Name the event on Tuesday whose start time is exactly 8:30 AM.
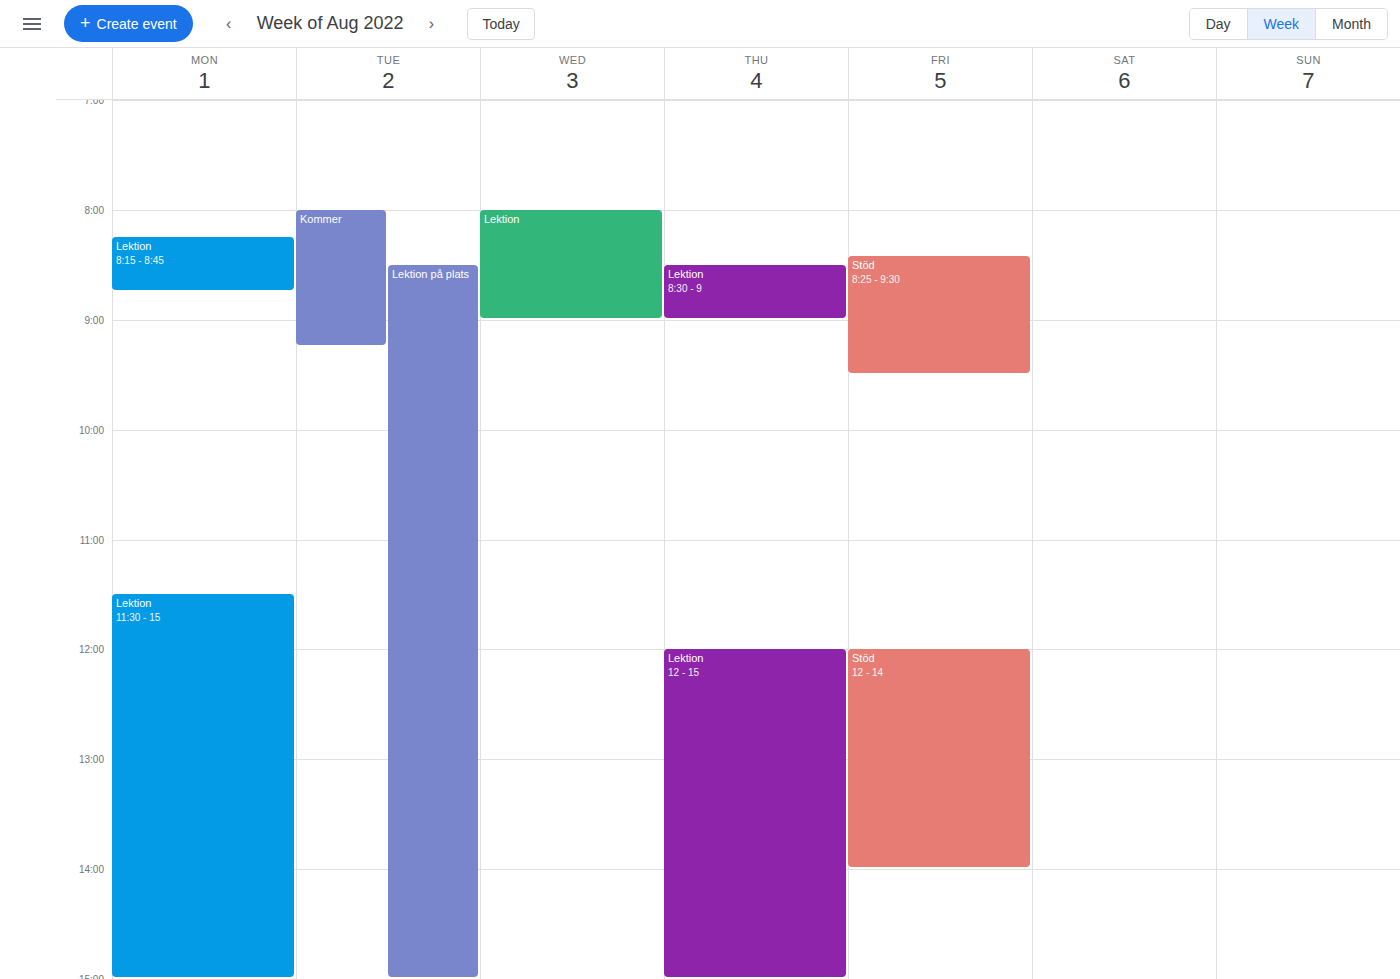
"Lektion på plats"